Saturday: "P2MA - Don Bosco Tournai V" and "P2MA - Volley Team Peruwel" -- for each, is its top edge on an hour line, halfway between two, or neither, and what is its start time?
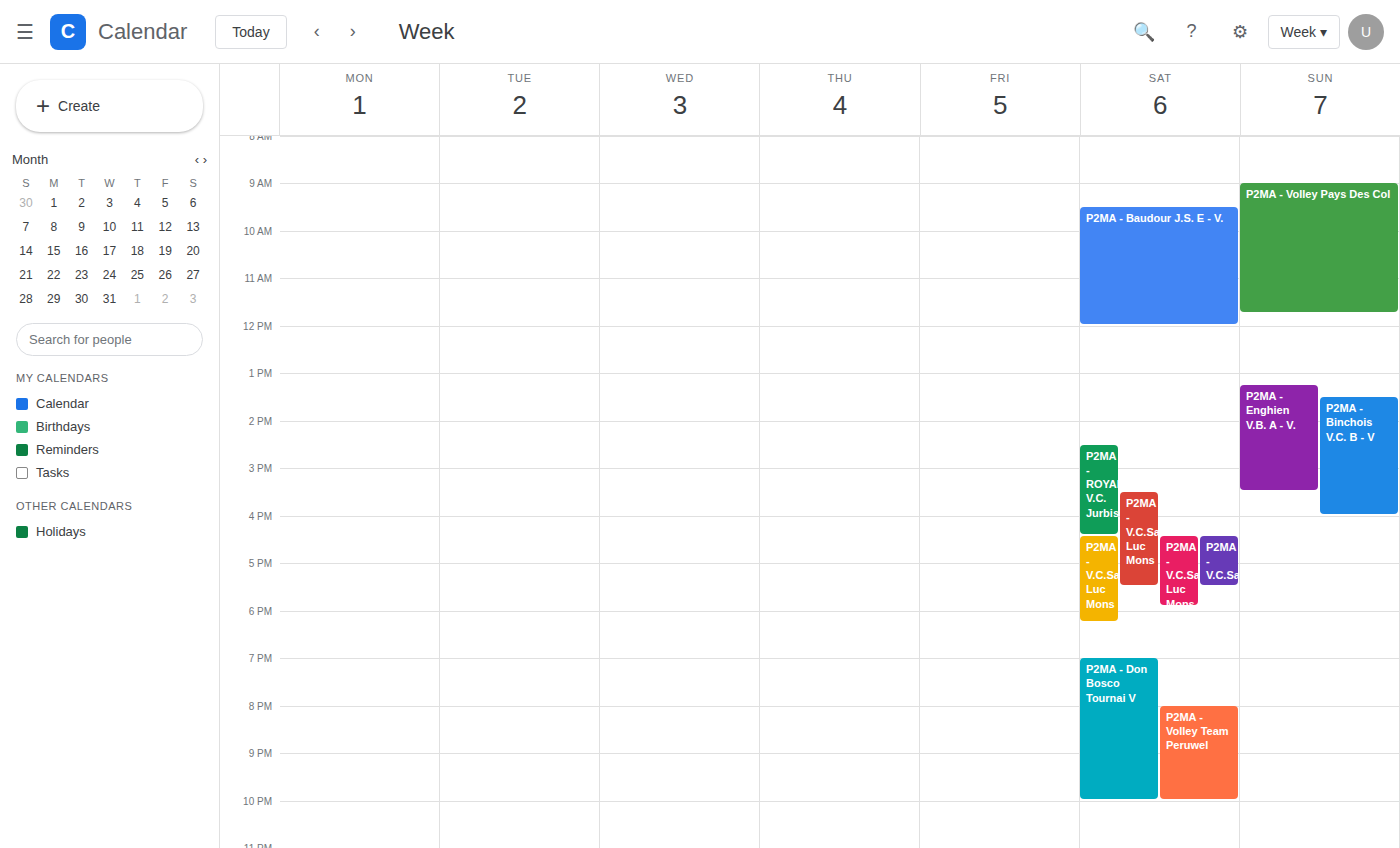
"P2MA - Don Bosco Tournai V": 7:00 PM, exactly on the 7 PM line. "P2MA - Volley Team Peruwel": 8:00 PM, exactly on the 8 PM line.